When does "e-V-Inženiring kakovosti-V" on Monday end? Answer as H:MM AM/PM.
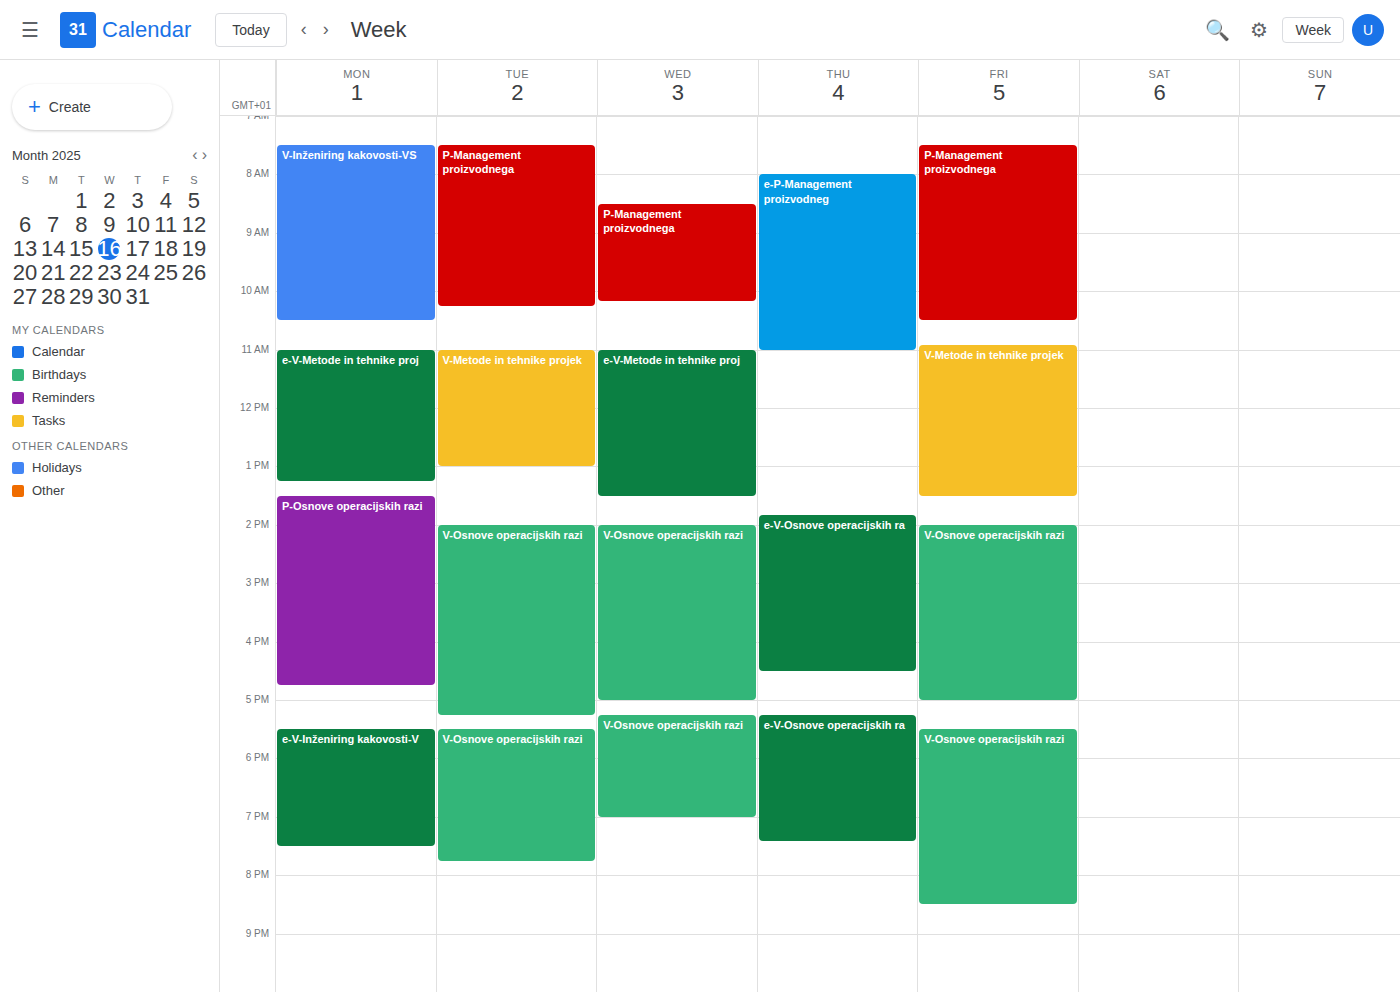
7:30 PM